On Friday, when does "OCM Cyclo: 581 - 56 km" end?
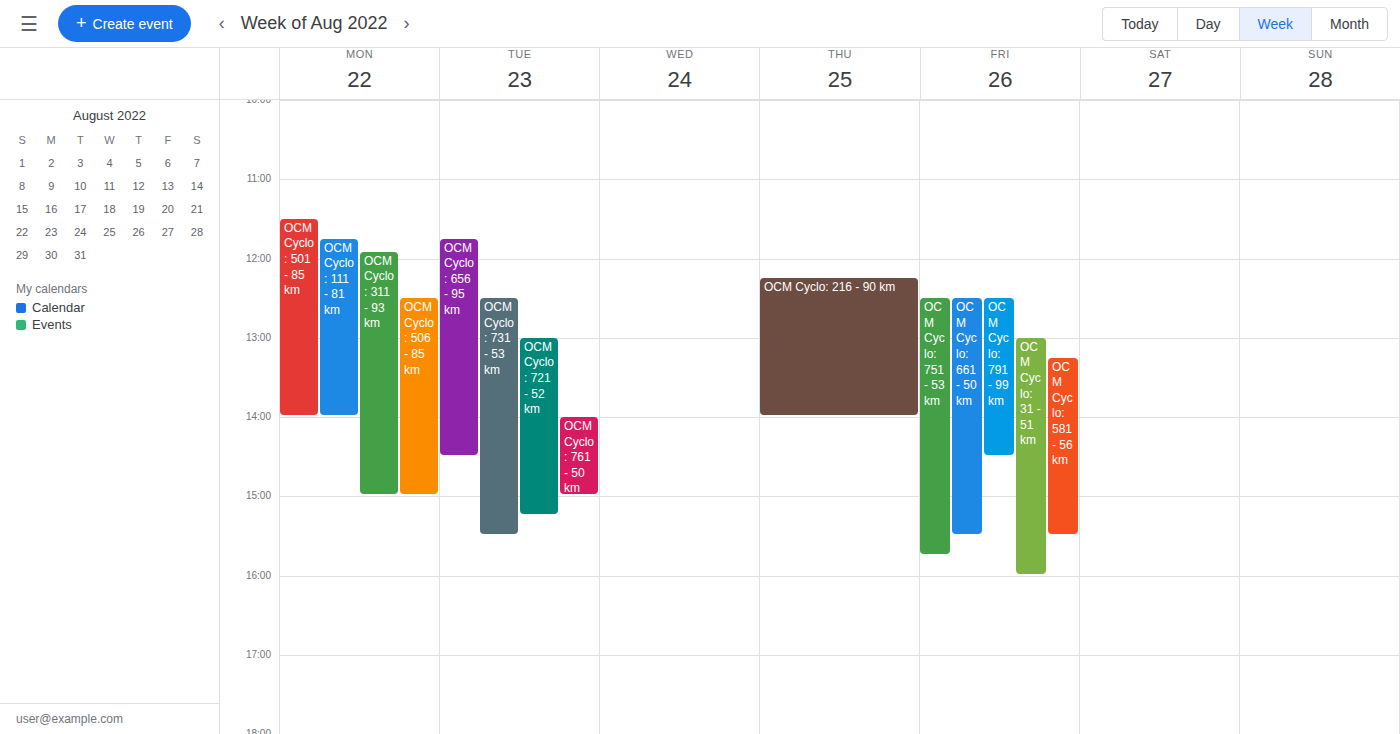
3:30 PM